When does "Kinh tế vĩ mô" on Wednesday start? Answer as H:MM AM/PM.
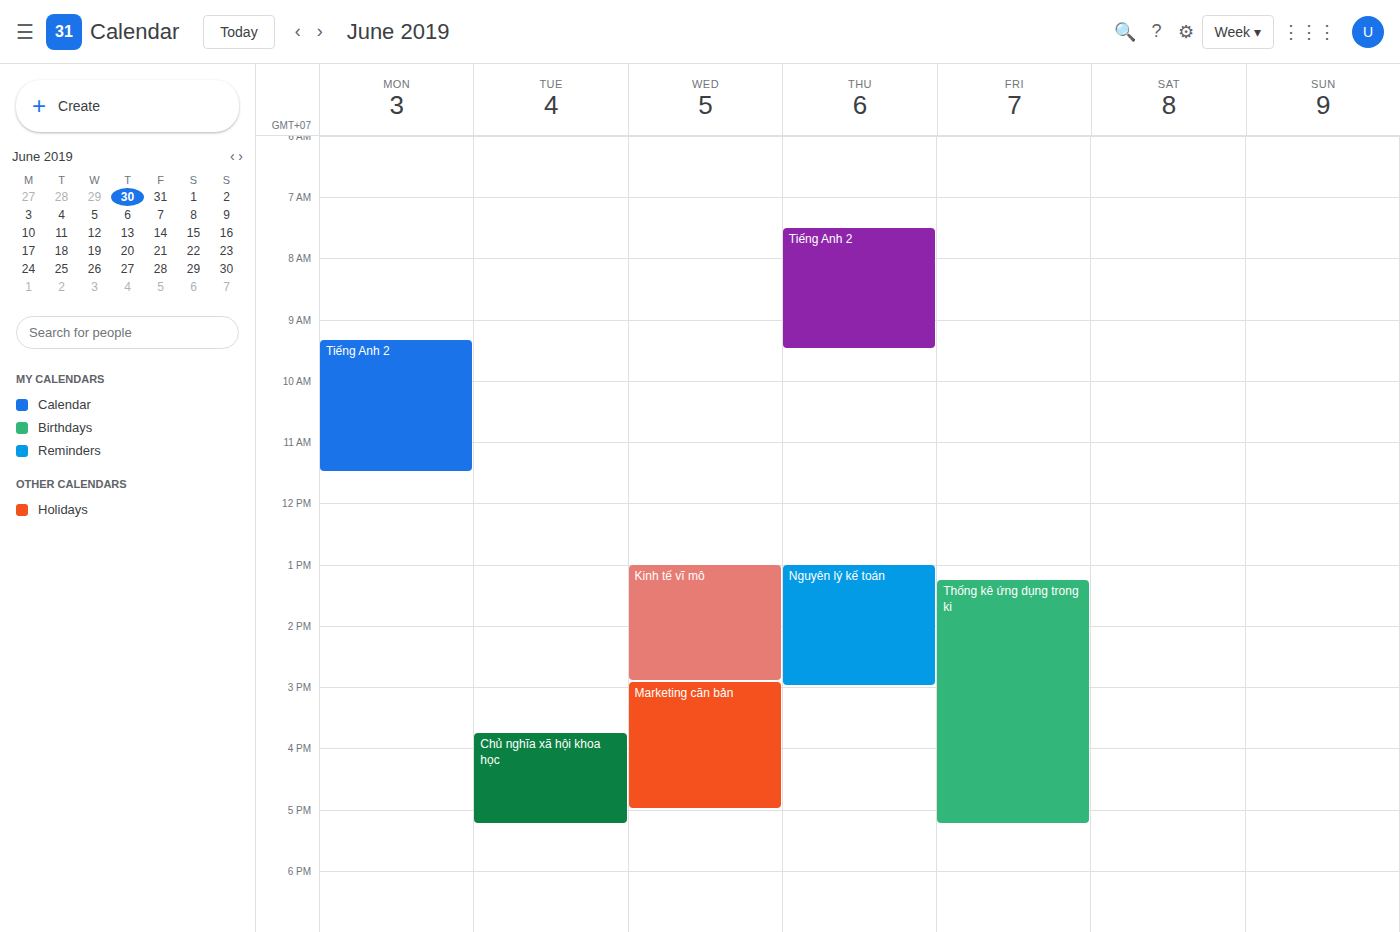
1:00 PM